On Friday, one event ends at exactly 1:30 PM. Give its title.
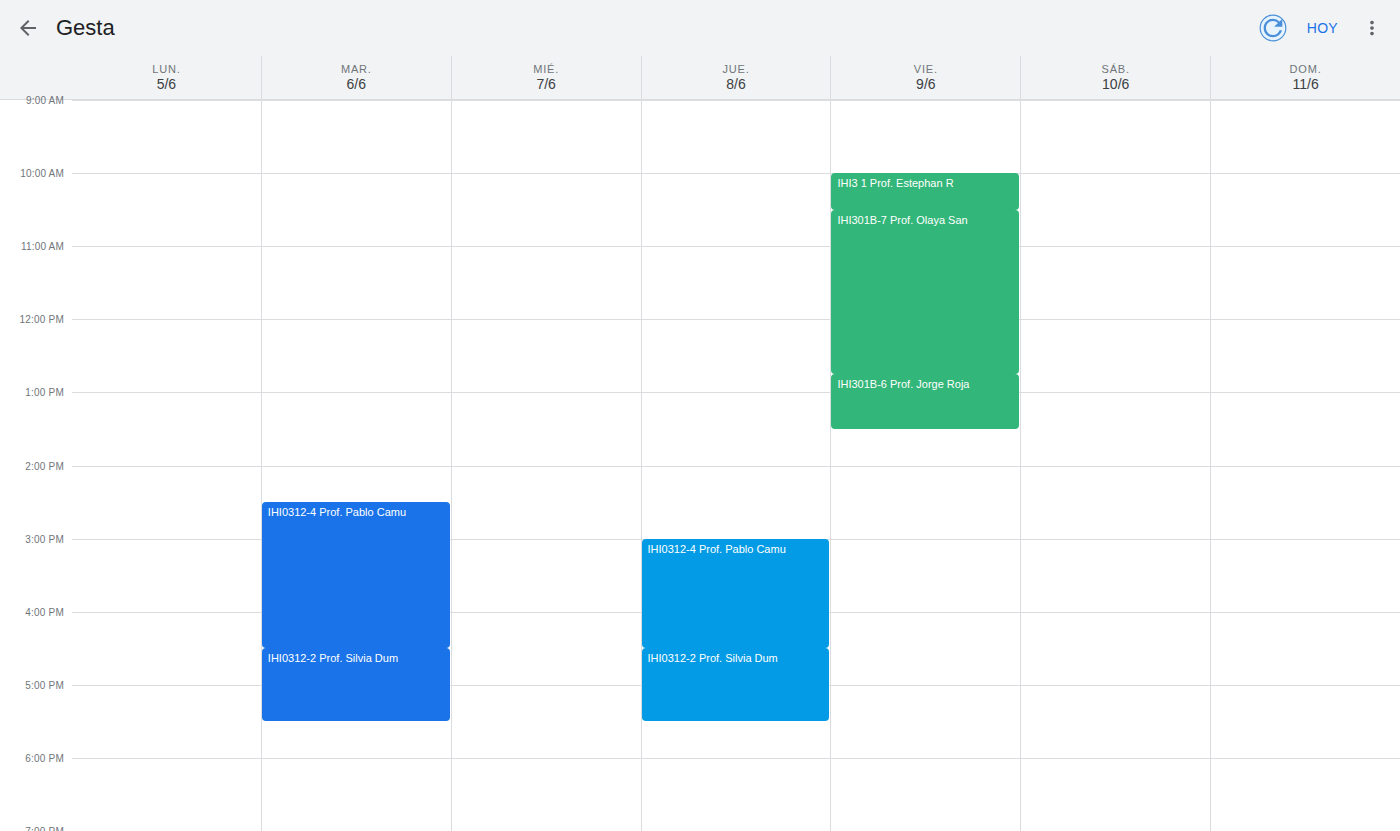
"IHI301B-6 Prof. Jorge Roja"